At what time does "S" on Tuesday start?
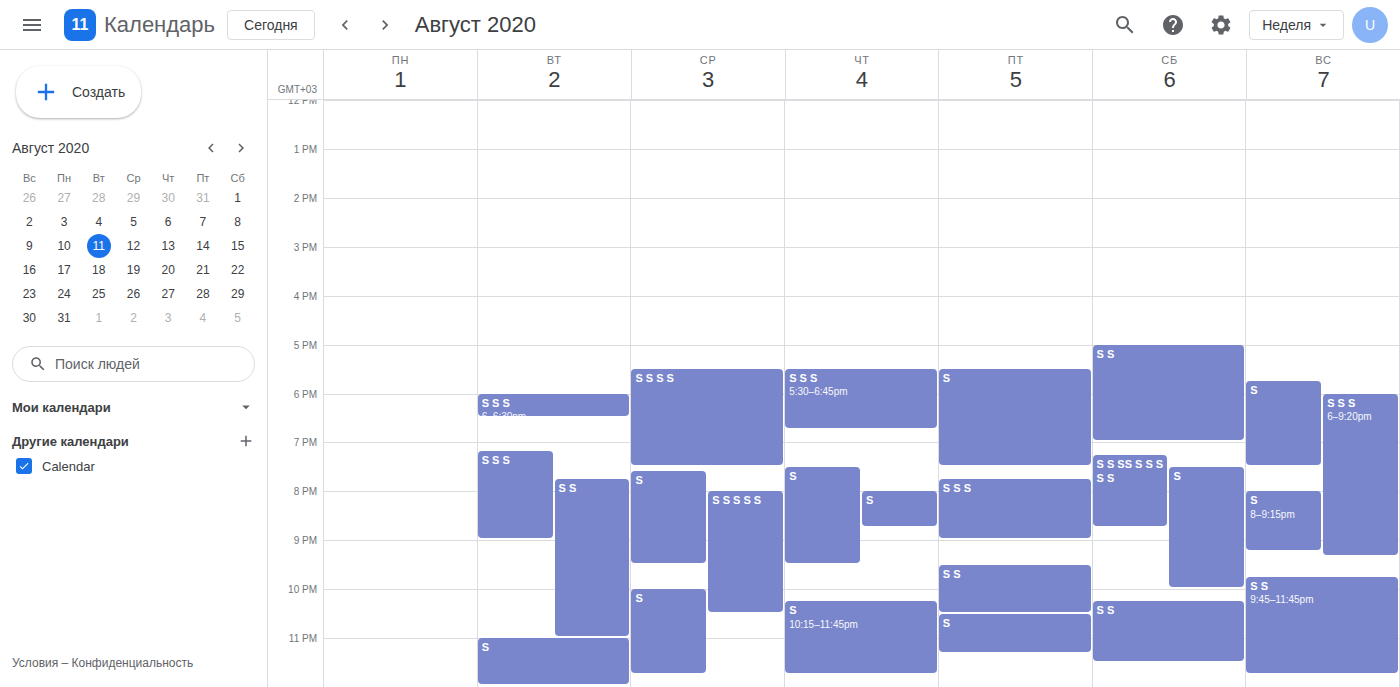
11:00 PM